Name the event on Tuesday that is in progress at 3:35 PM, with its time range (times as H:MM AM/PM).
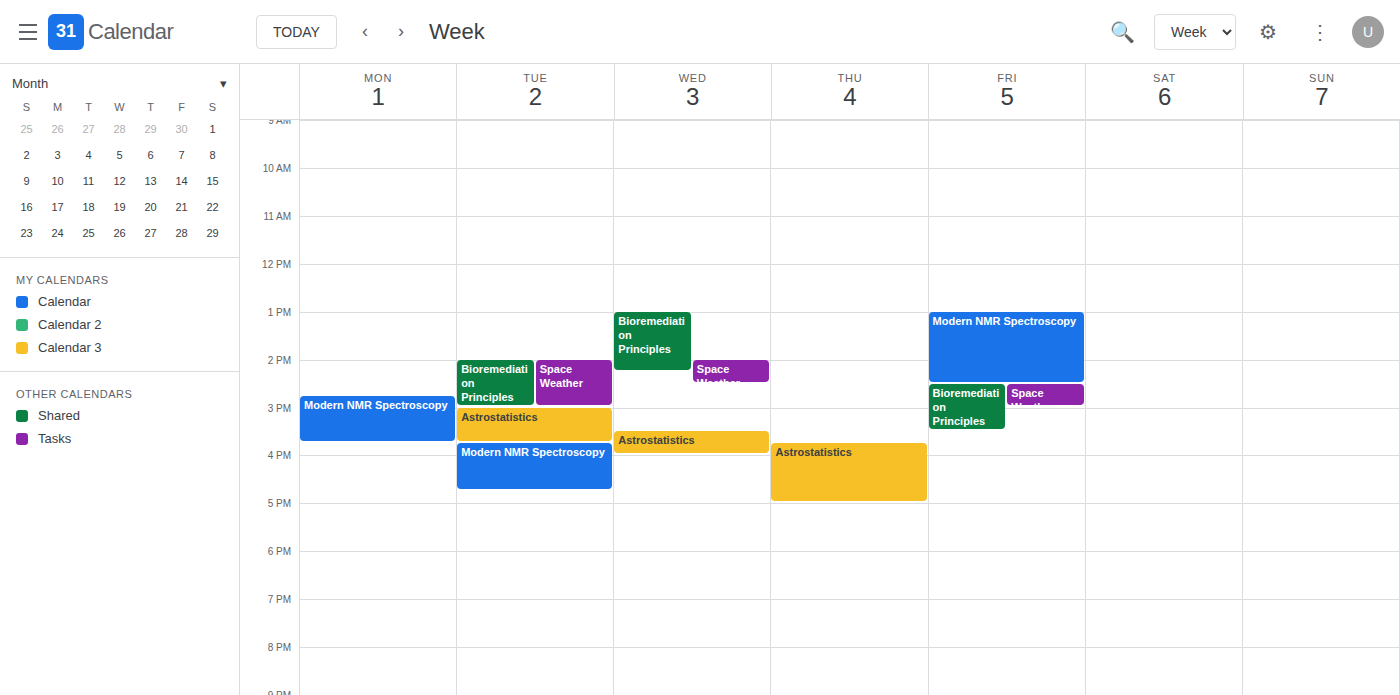
"Astrostatistics", 3:00 PM to 3:45 PM